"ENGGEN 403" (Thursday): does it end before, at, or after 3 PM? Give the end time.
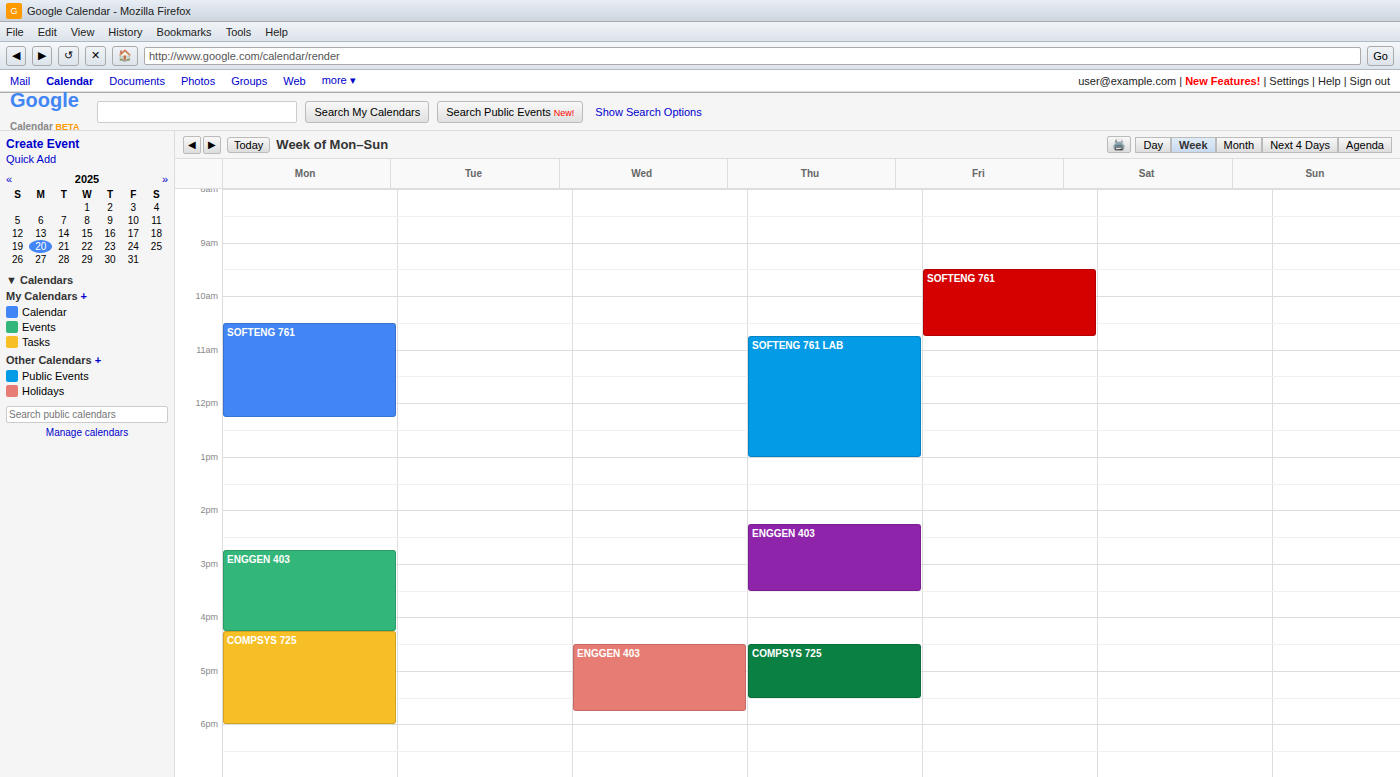
3:30 PM -- after 3 PM, 30 minutes below the 3 PM line.